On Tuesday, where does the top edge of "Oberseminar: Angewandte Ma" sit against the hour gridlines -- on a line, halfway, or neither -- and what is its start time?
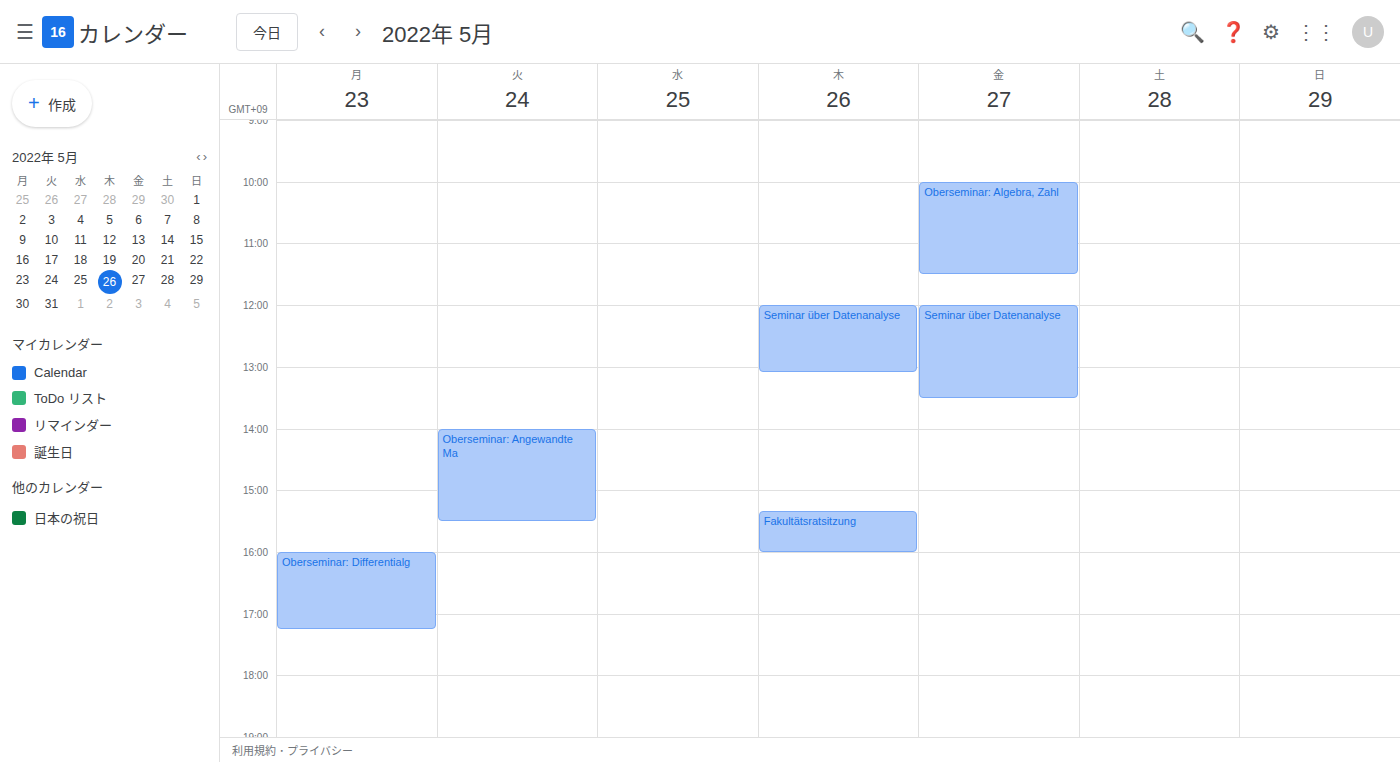
2:00 PM -- exactly on the 2 PM line.